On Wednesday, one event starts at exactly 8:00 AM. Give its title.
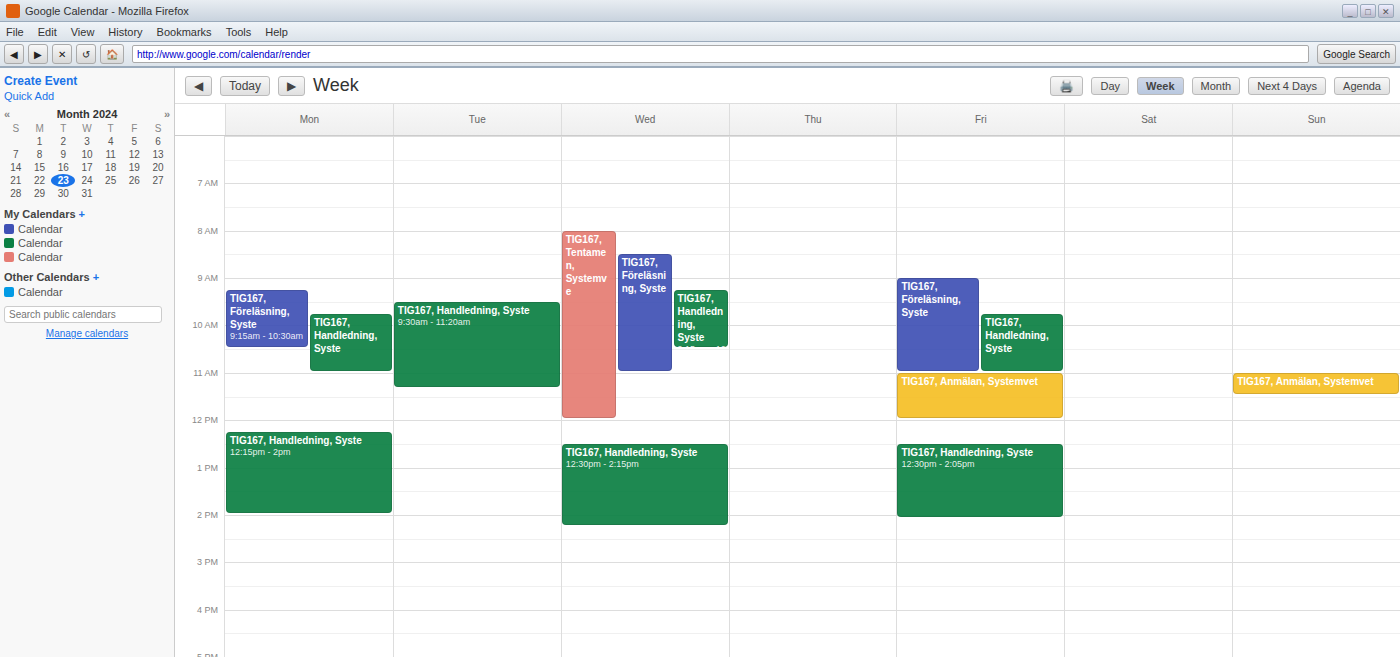
"TIG167, Tentamen, Systemve"